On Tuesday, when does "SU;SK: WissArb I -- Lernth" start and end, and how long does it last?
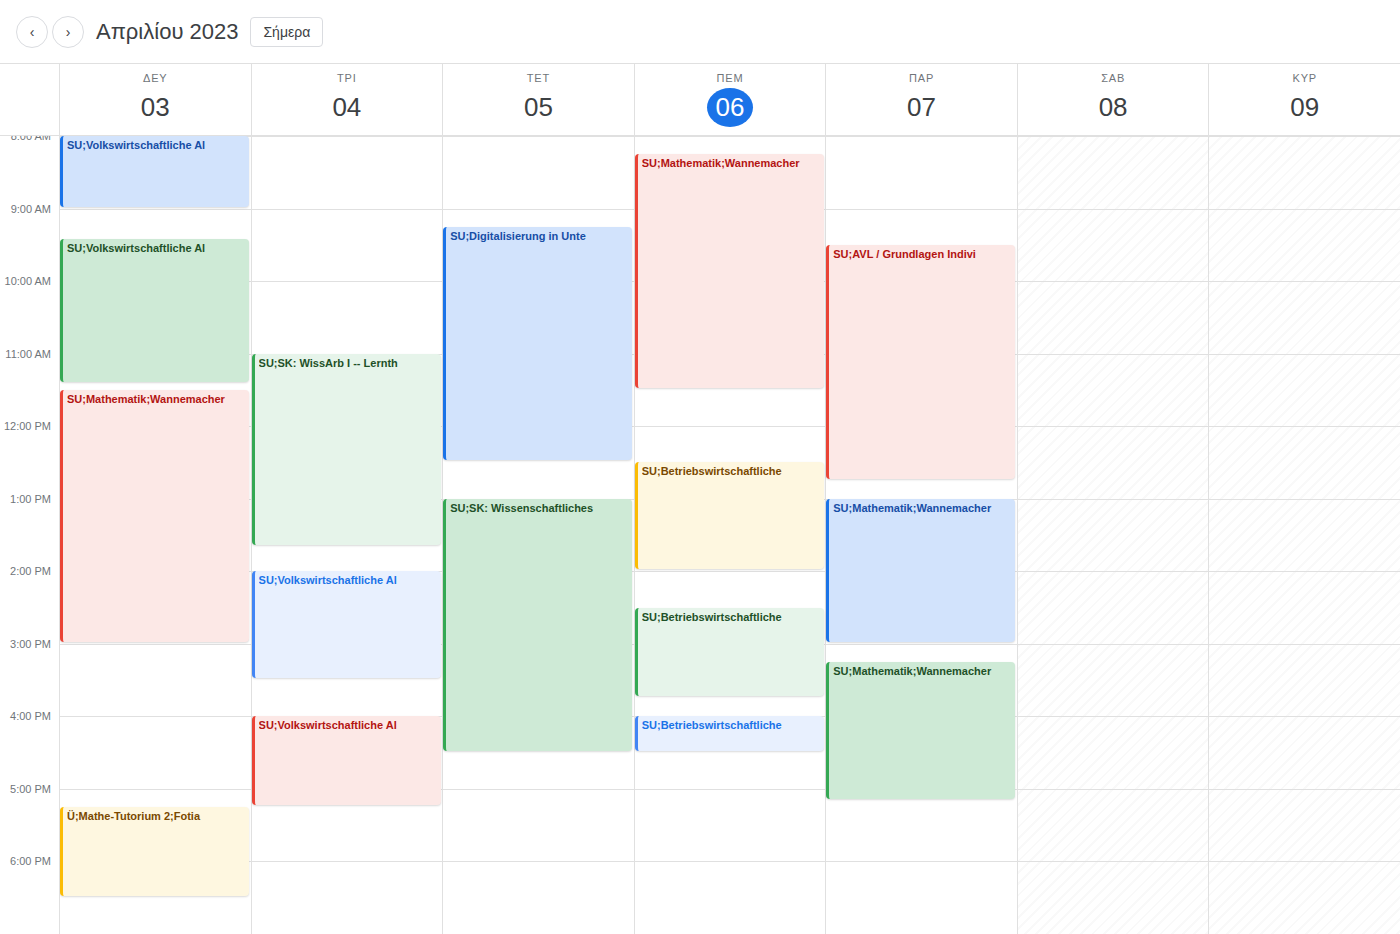
11:00 AM to 1:40 PM, 2 hours 40 minutes